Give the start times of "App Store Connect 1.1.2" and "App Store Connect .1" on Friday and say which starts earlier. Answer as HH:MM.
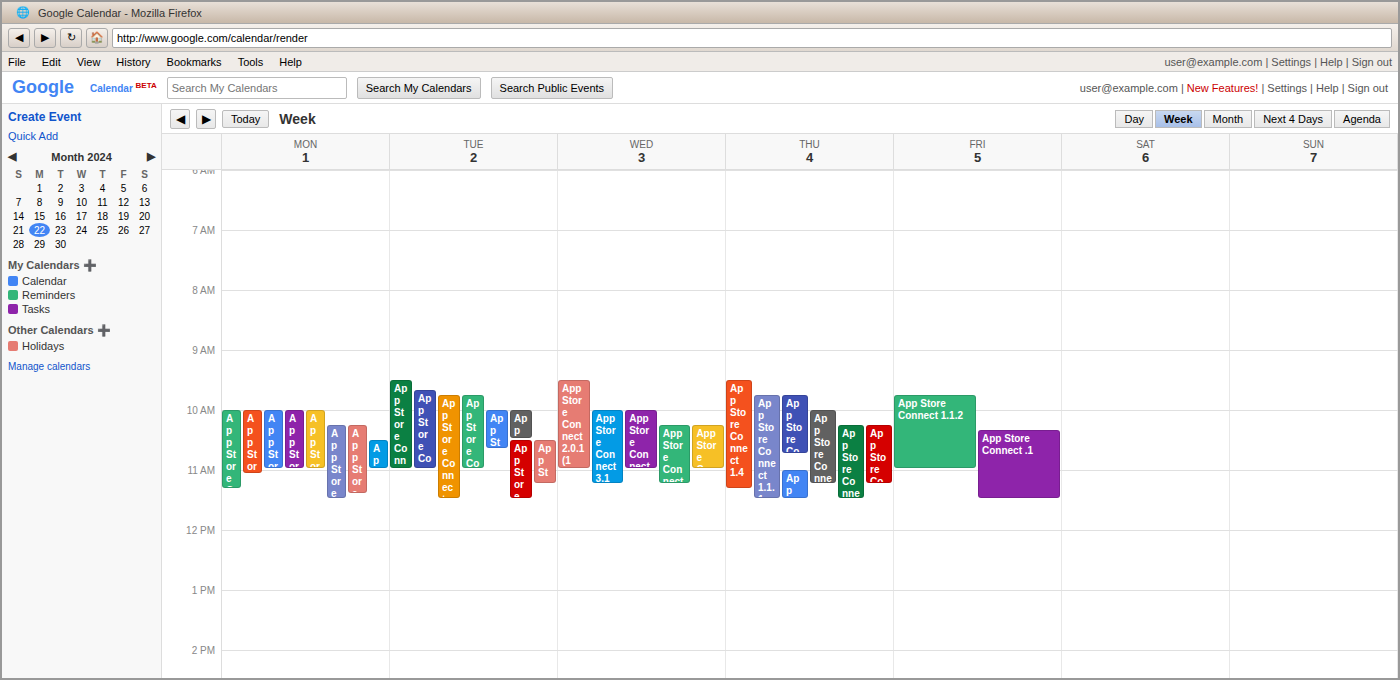
"App Store Connect 1.1.2" 09:45; "App Store Connect .1" 10:20.